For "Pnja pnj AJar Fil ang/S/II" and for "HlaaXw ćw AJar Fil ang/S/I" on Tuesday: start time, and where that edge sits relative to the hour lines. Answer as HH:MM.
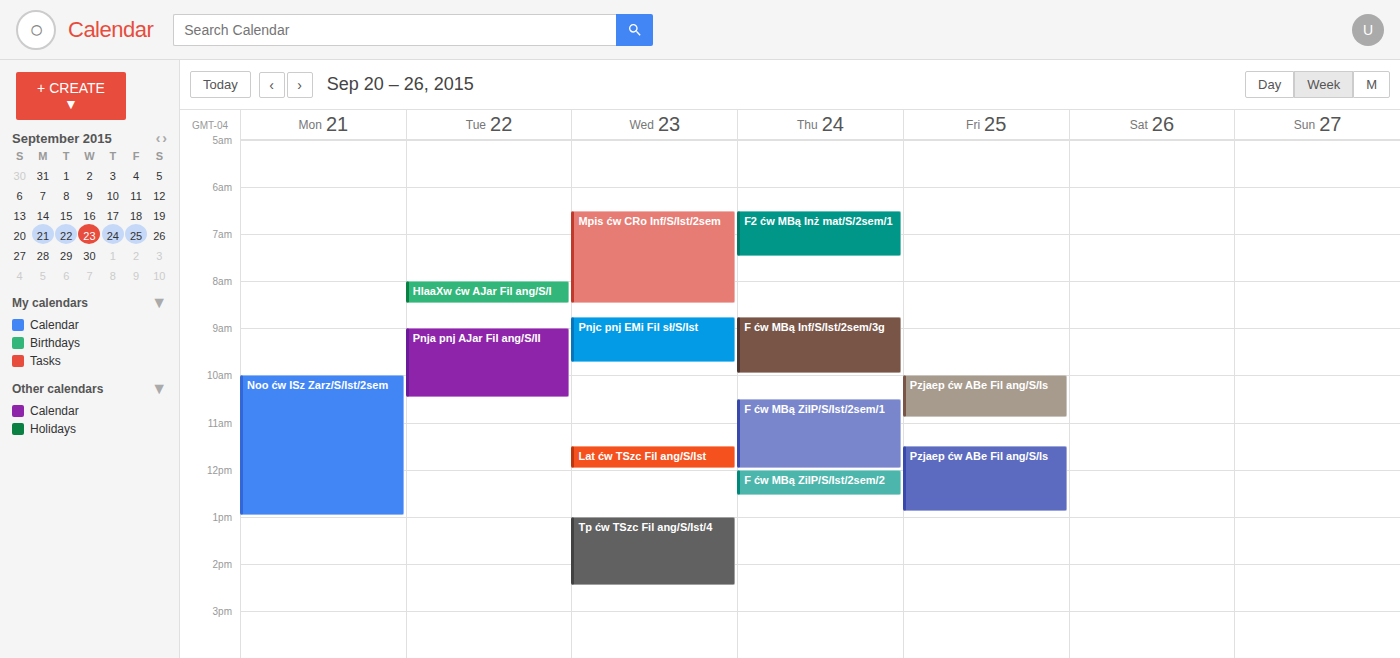
"Pnja pnj AJar Fil ang/S/II": 09:00, exactly on the 09:00 line. "HlaaXw ćw AJar Fil ang/S/I": 08:00, exactly on the 08:00 line.